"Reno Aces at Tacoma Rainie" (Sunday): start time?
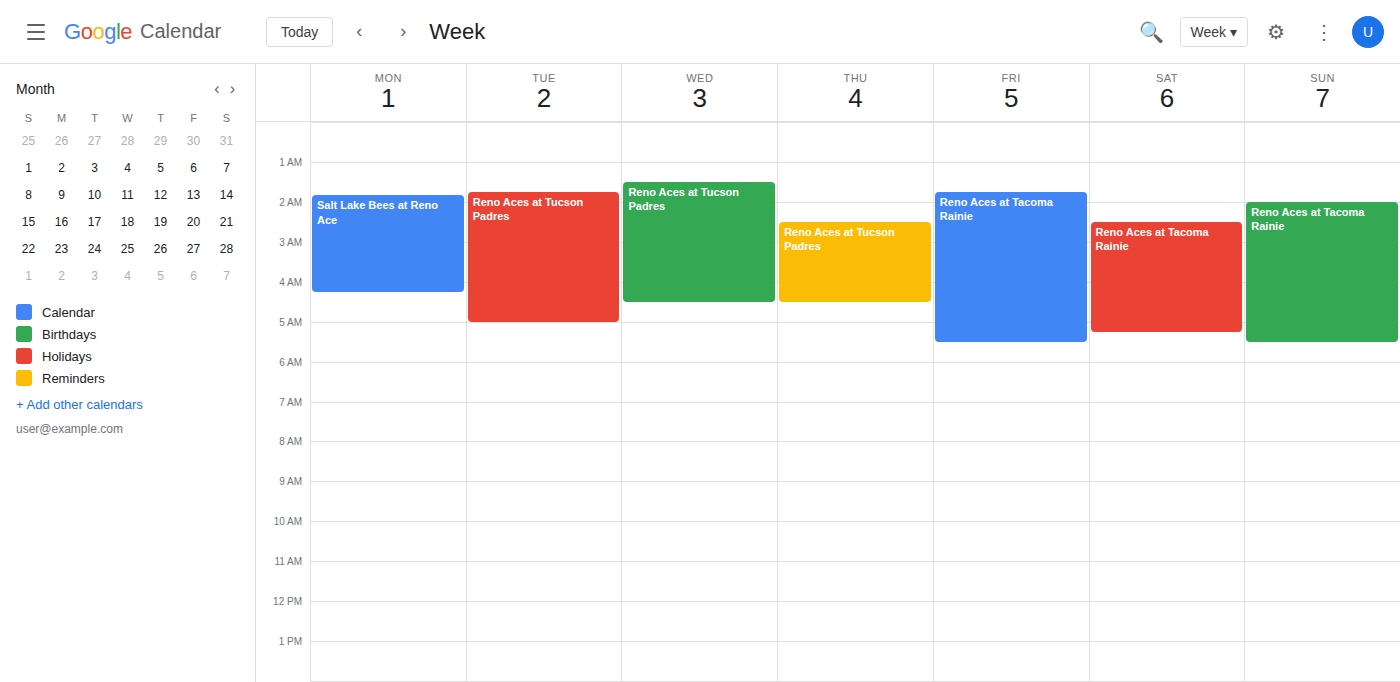
2:00 AM